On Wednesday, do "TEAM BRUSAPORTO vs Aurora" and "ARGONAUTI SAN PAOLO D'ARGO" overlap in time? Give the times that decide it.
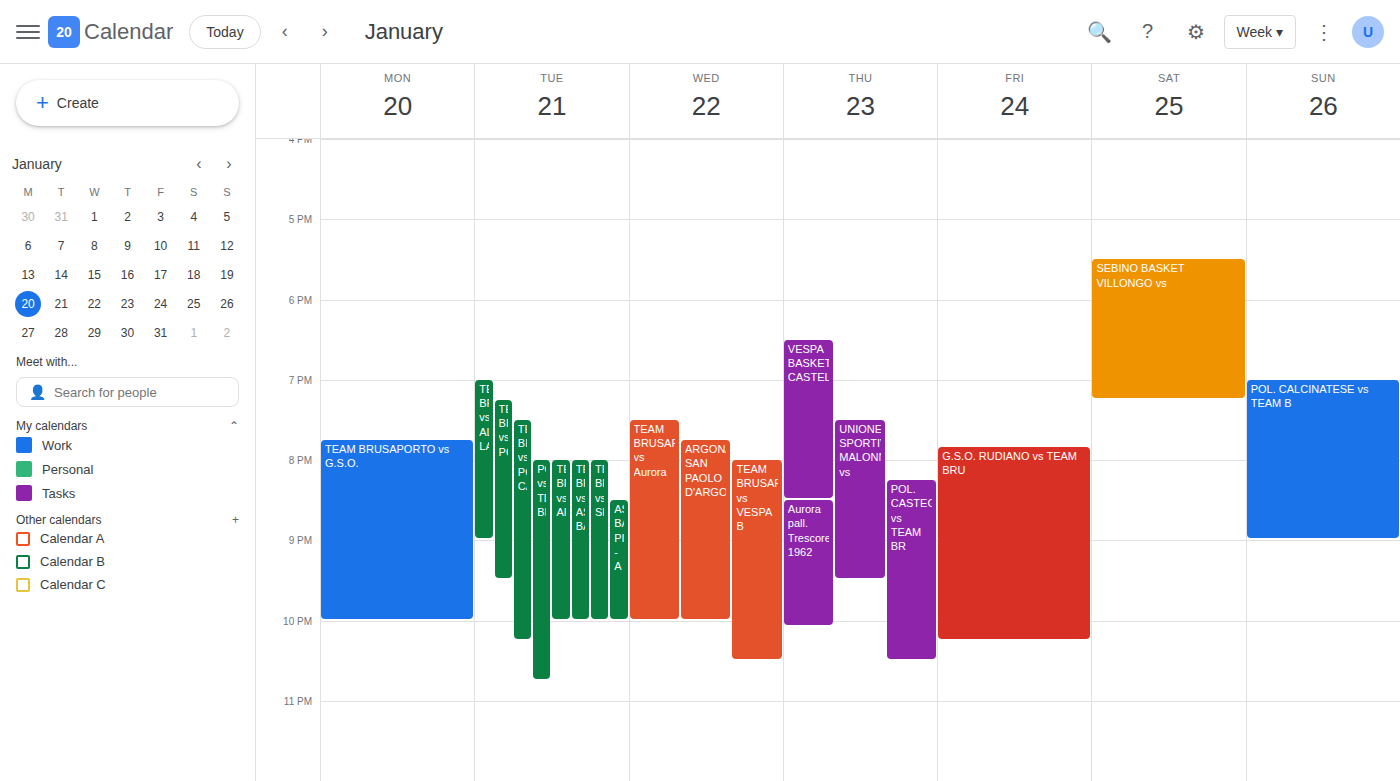
"ARGONAUTI SAN PAOLO D'ARGO" runs 19:45 to 22:00, inside "TEAM BRUSAPORTO vs Aurora" -- they overlap.